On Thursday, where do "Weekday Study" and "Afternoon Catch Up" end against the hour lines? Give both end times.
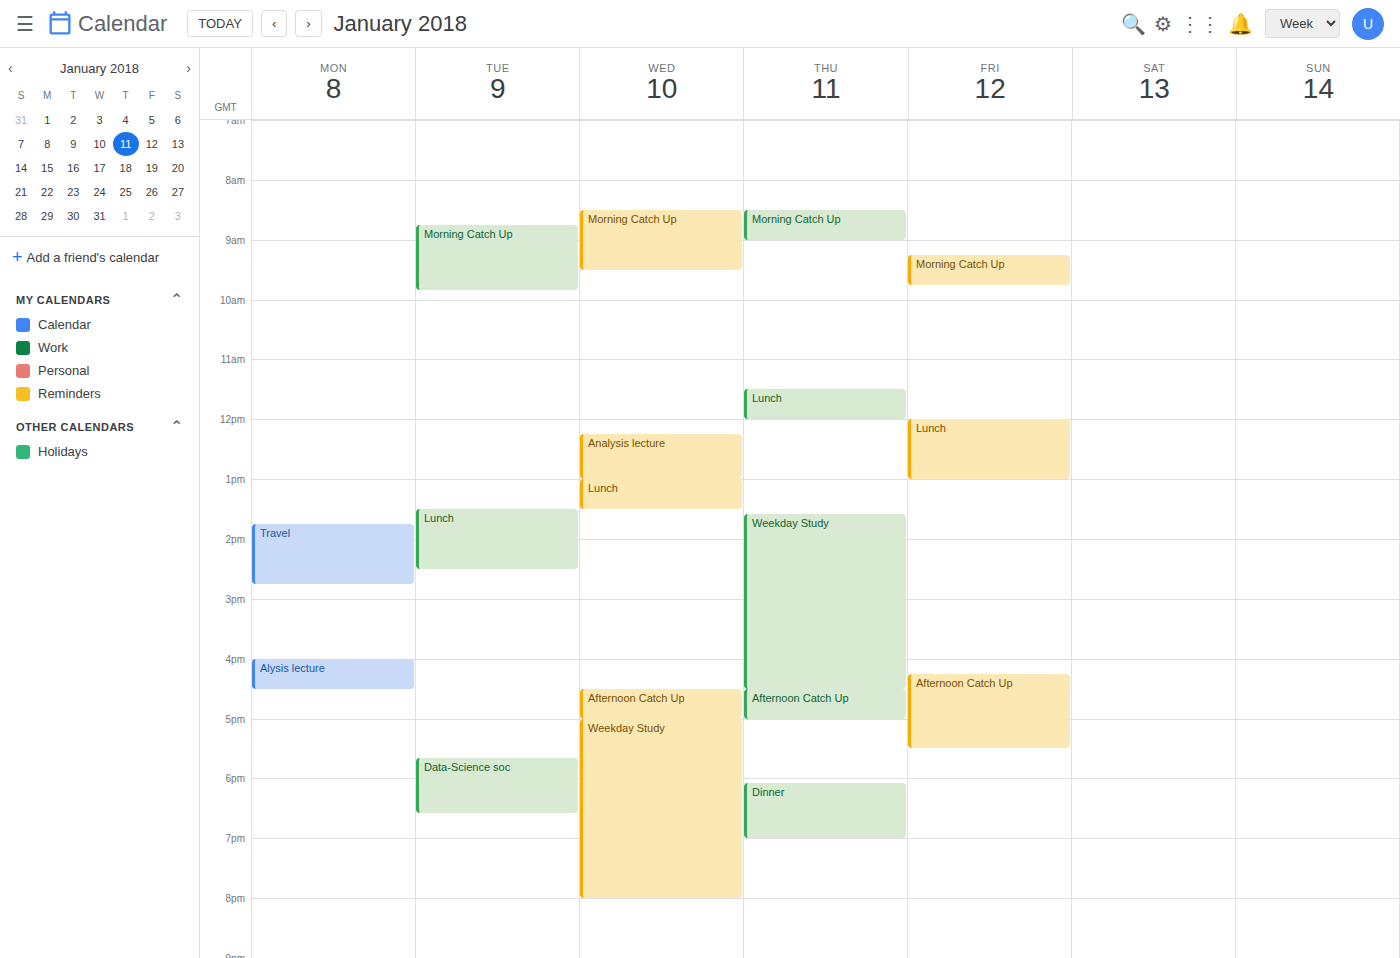
"Weekday Study": 4:30 PM, halfway between the 4 PM and 5 PM lines. "Afternoon Catch Up": 5:00 PM, exactly on the 5 PM line.